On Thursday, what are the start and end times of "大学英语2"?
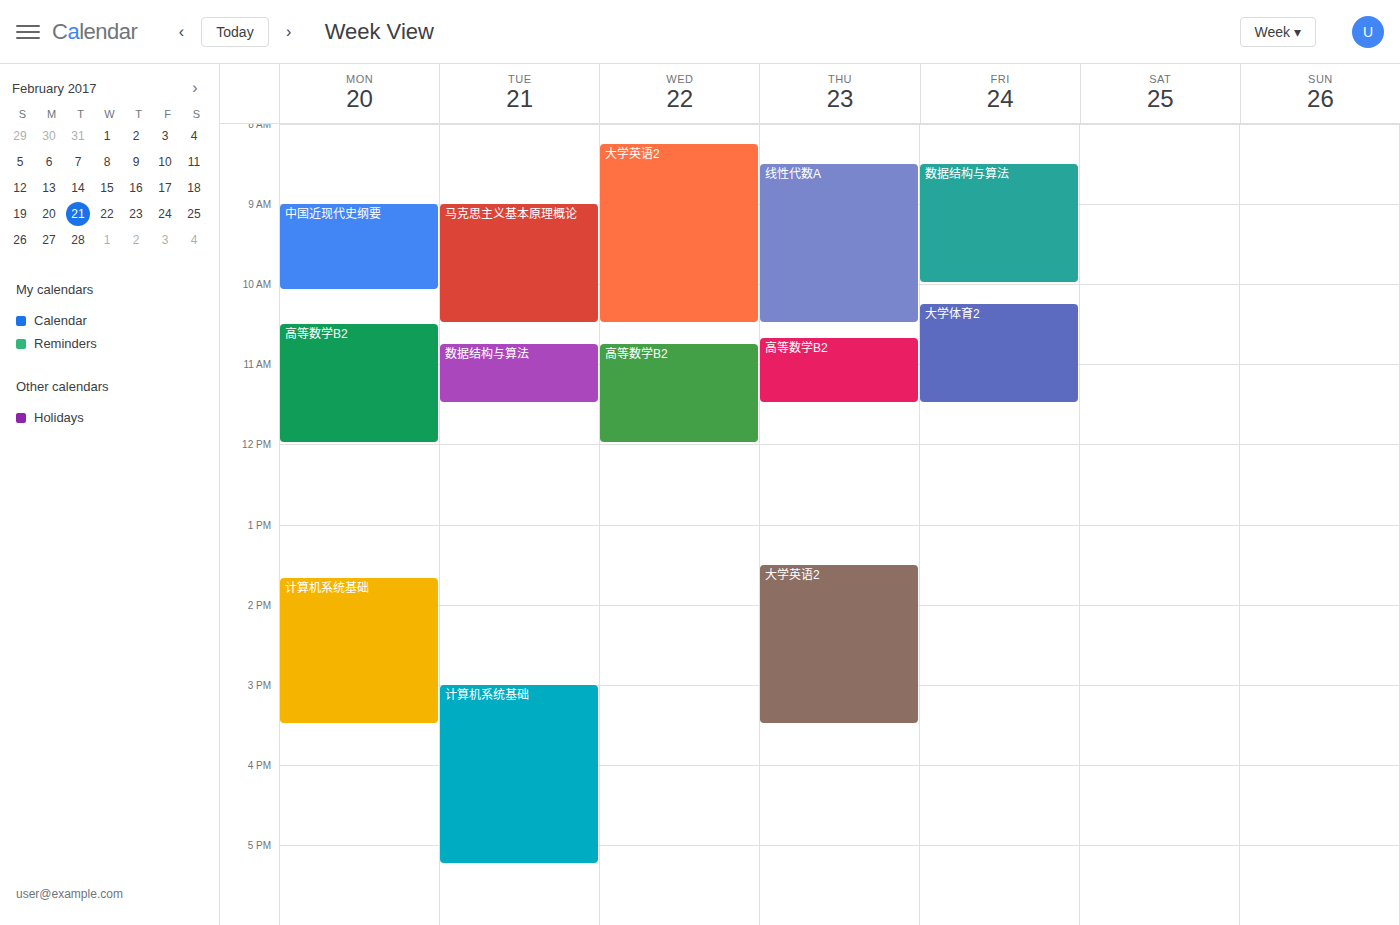
1:30 PM to 3:30 PM